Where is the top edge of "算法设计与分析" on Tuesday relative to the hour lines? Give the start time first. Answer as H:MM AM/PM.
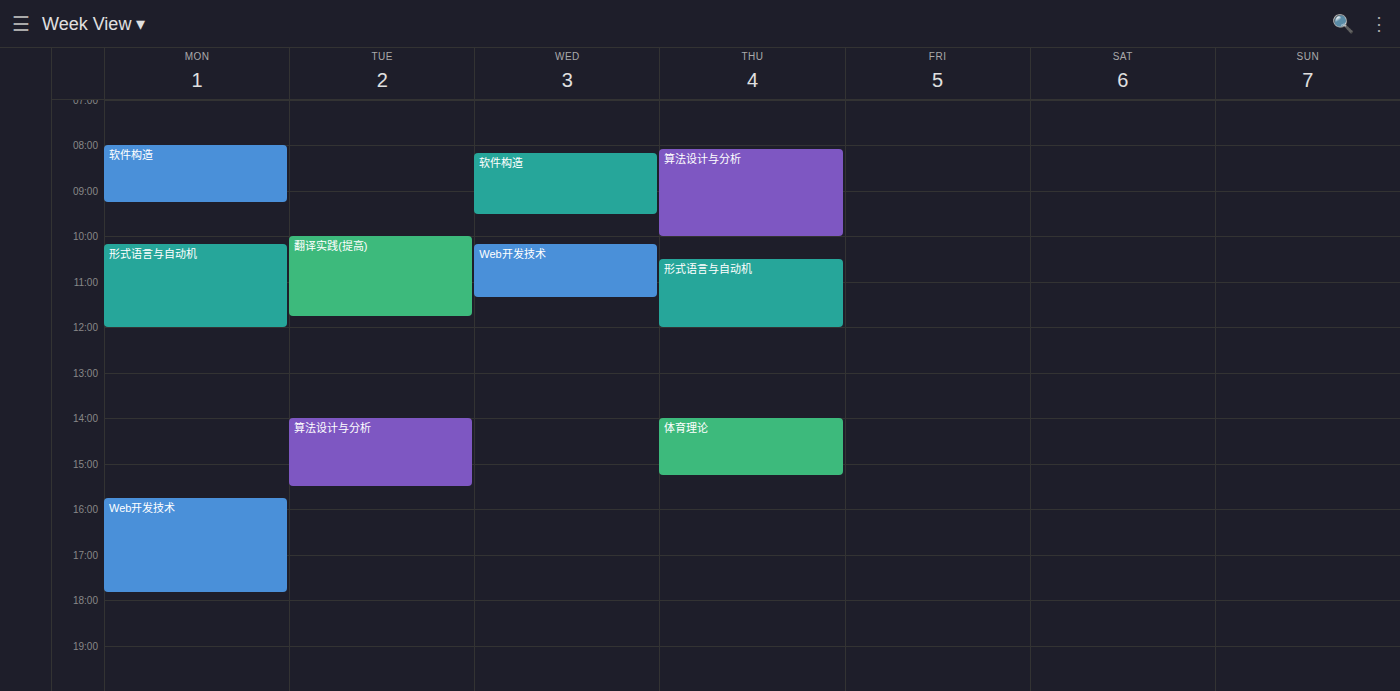
2:00 PM -- exactly on the 2 PM line.